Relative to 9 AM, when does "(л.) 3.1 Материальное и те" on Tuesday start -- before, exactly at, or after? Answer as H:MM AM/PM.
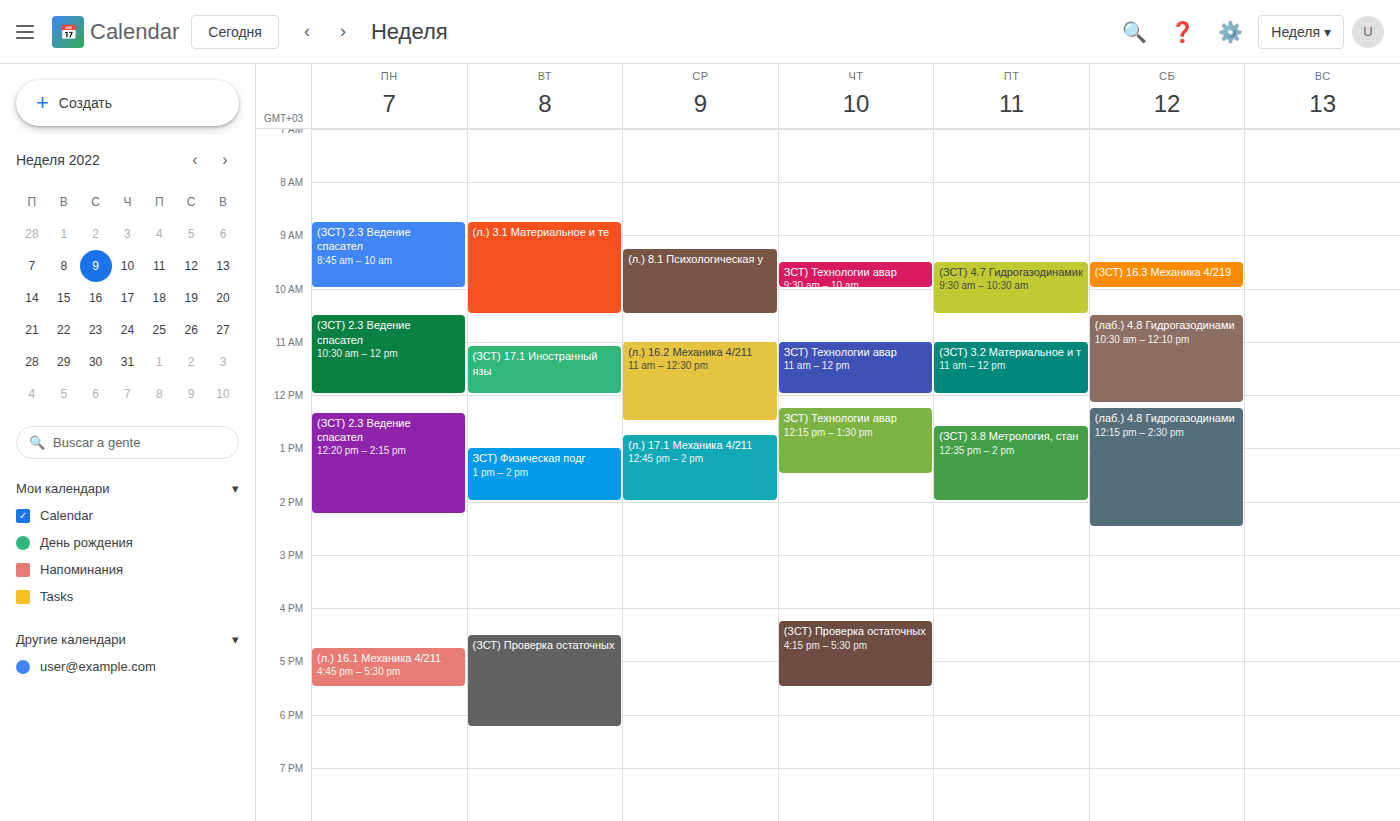
8:45 AM -- before 9 AM, 15 minutes above the 9 AM line.